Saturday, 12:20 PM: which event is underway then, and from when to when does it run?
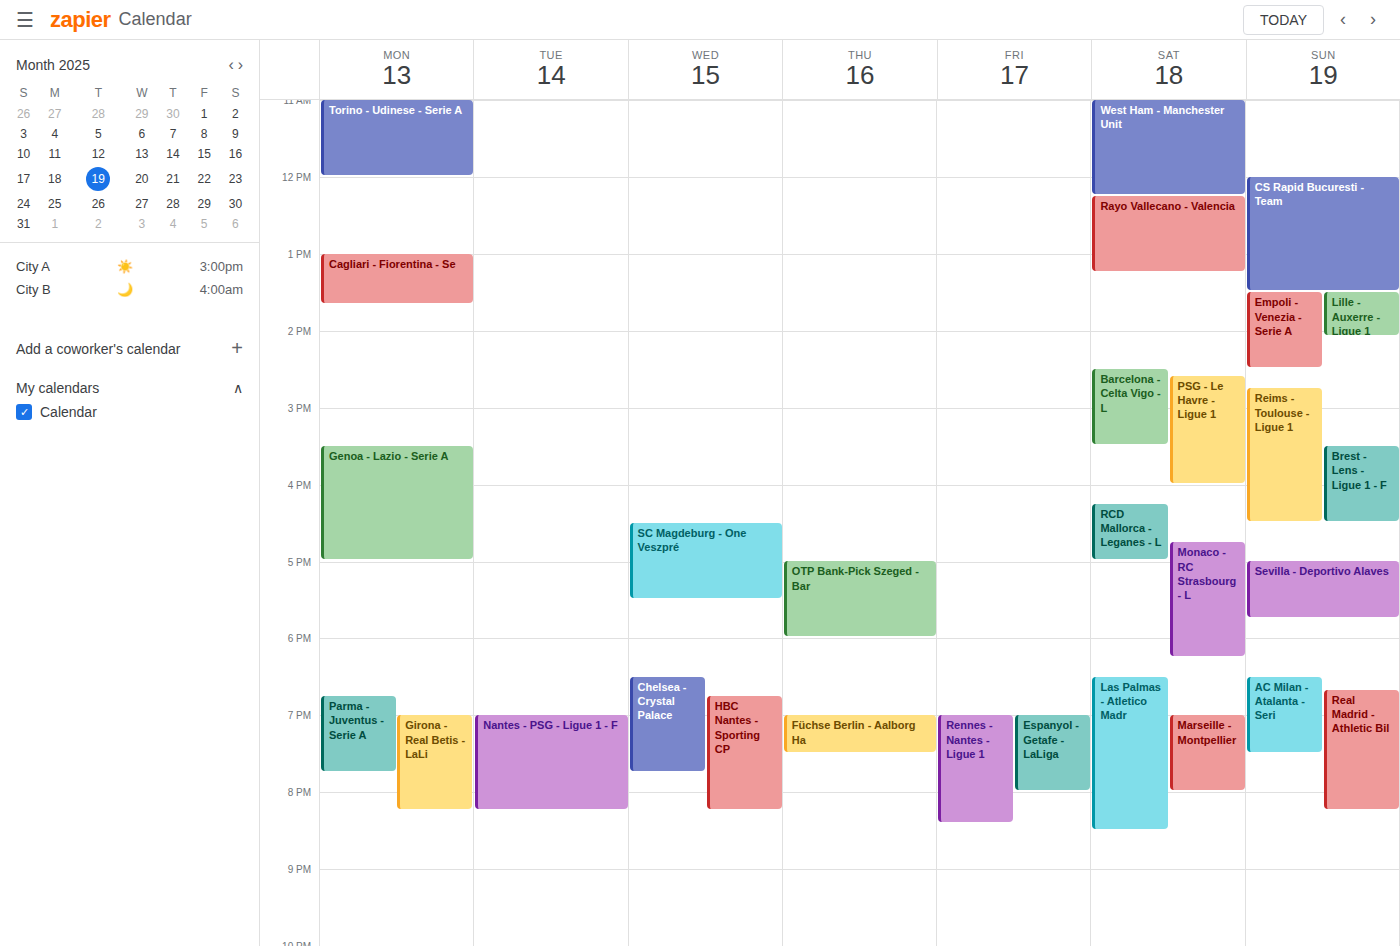
"Rayo Vallecano - Valencia", 12:15 PM to 1:15 PM